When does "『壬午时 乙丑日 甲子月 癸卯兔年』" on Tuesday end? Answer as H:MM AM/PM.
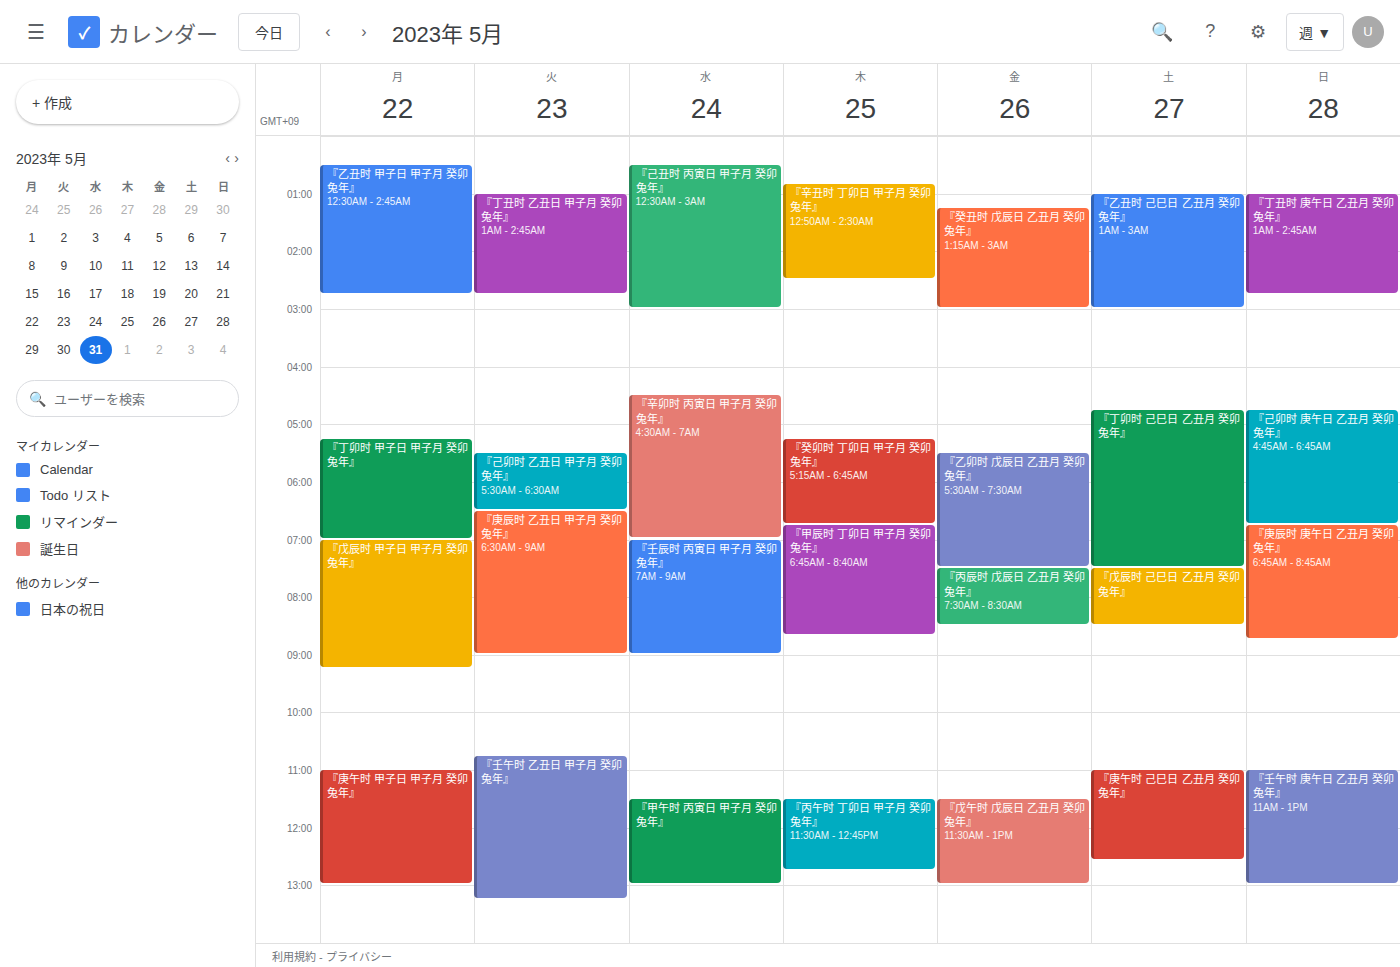
1:15 PM